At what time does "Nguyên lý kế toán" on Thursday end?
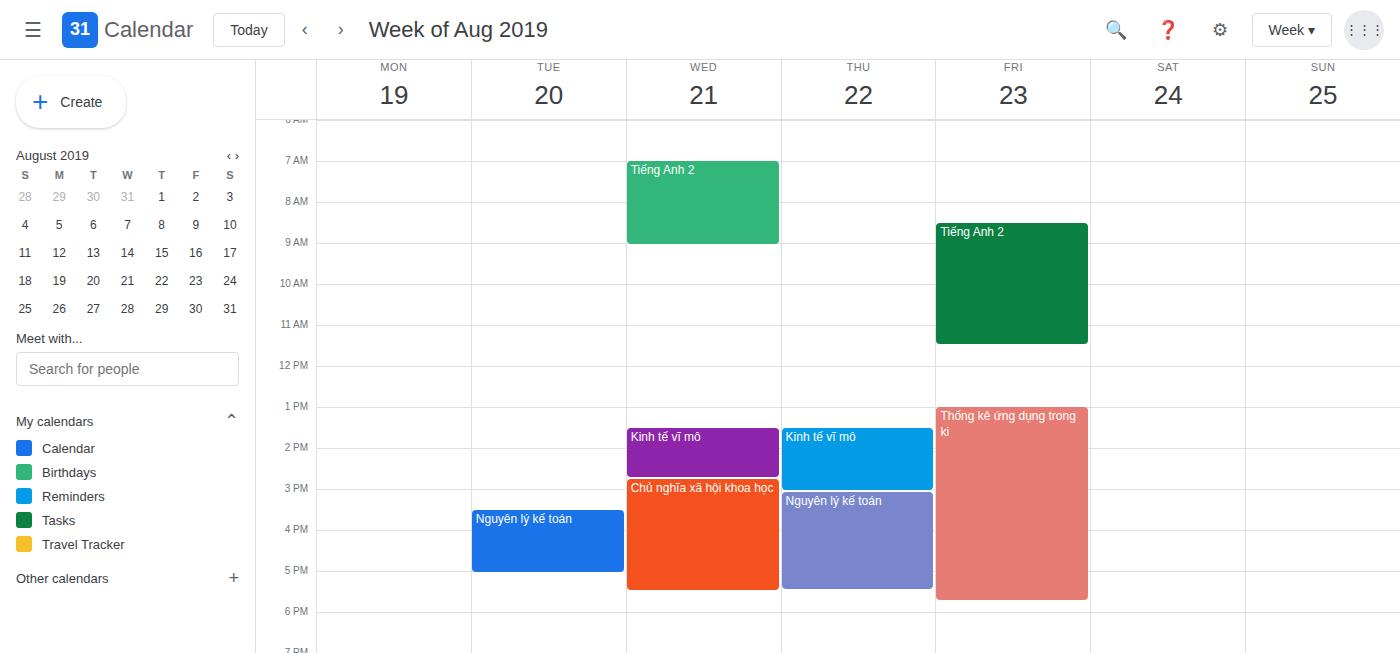
17:30